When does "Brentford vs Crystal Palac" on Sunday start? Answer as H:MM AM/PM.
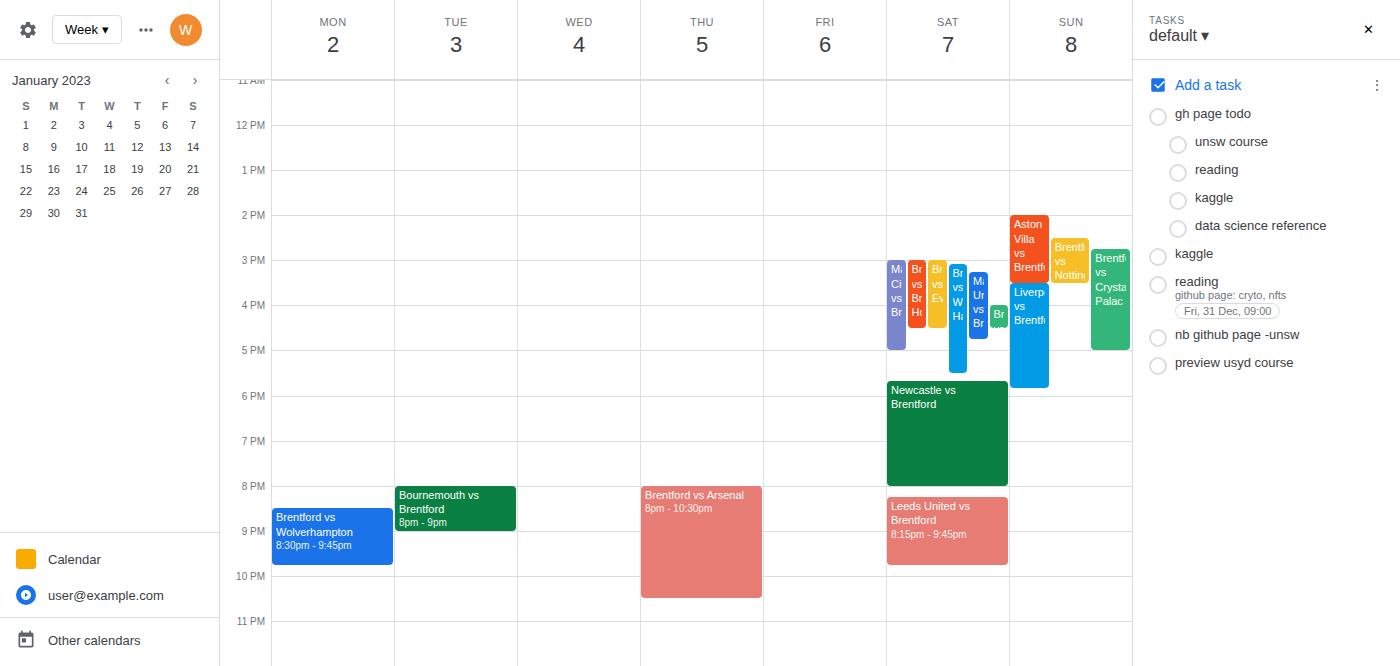
2:45 PM